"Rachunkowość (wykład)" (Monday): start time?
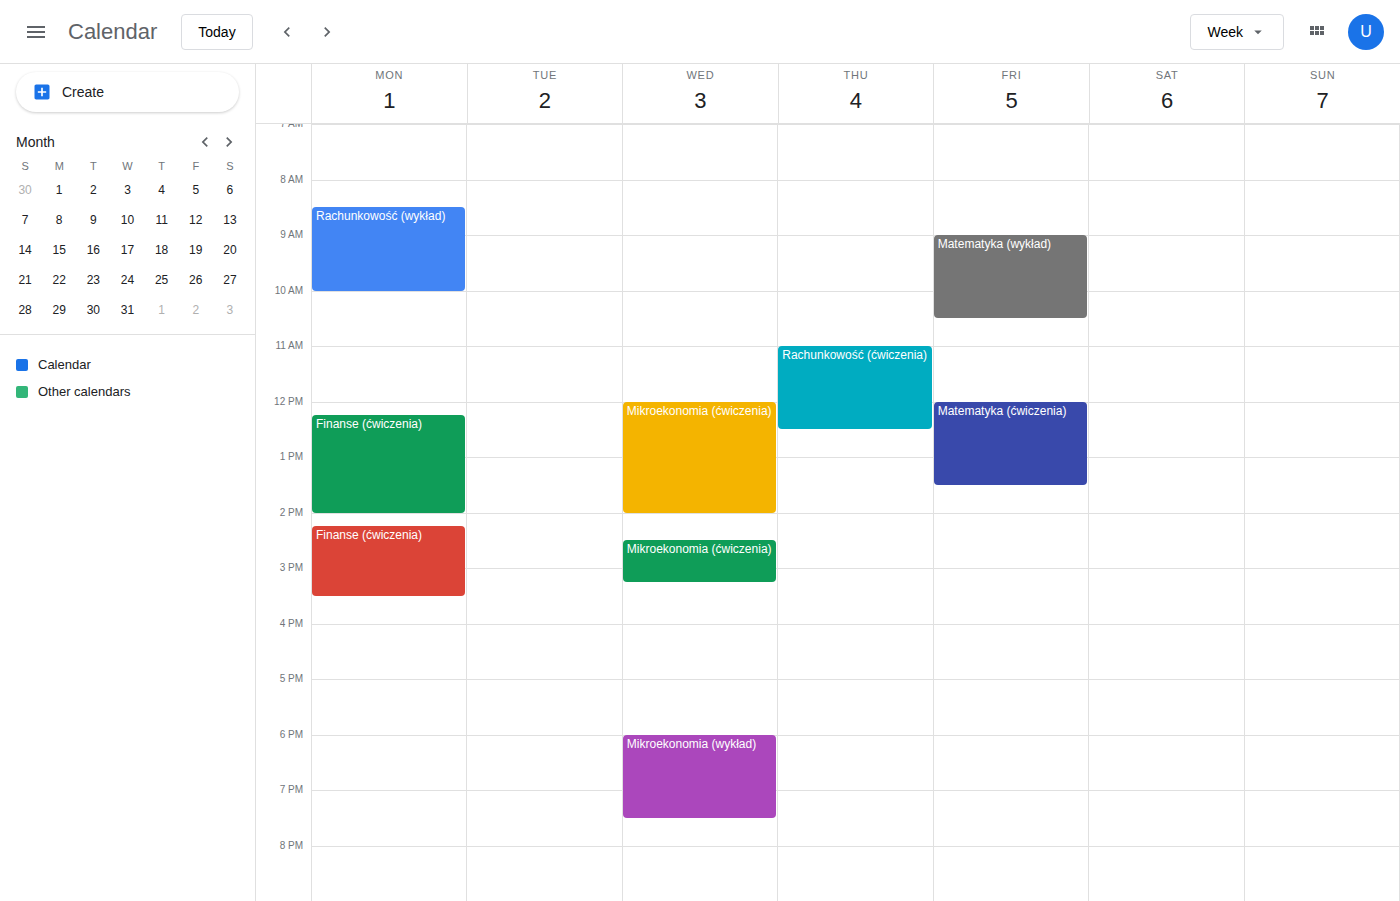
08:30